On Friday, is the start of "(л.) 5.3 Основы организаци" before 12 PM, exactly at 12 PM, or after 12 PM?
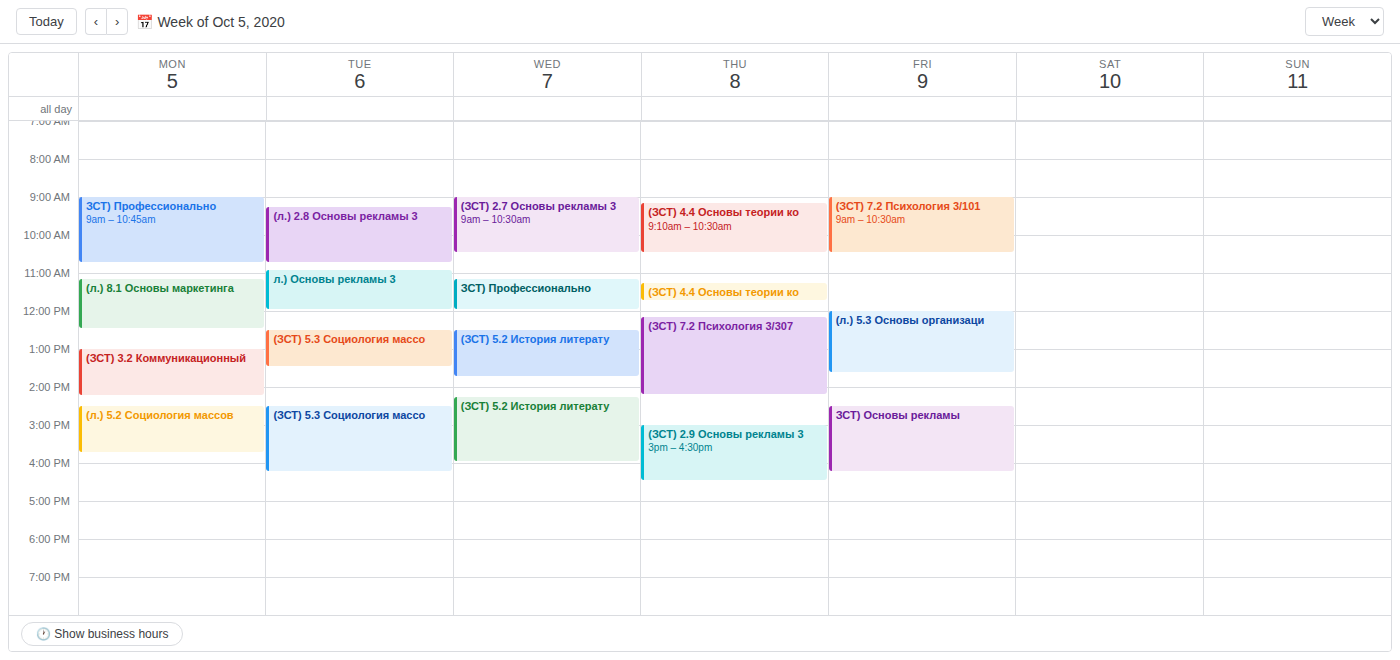
12:00 PM -- exactly at 12 PM, on the 12 PM line.